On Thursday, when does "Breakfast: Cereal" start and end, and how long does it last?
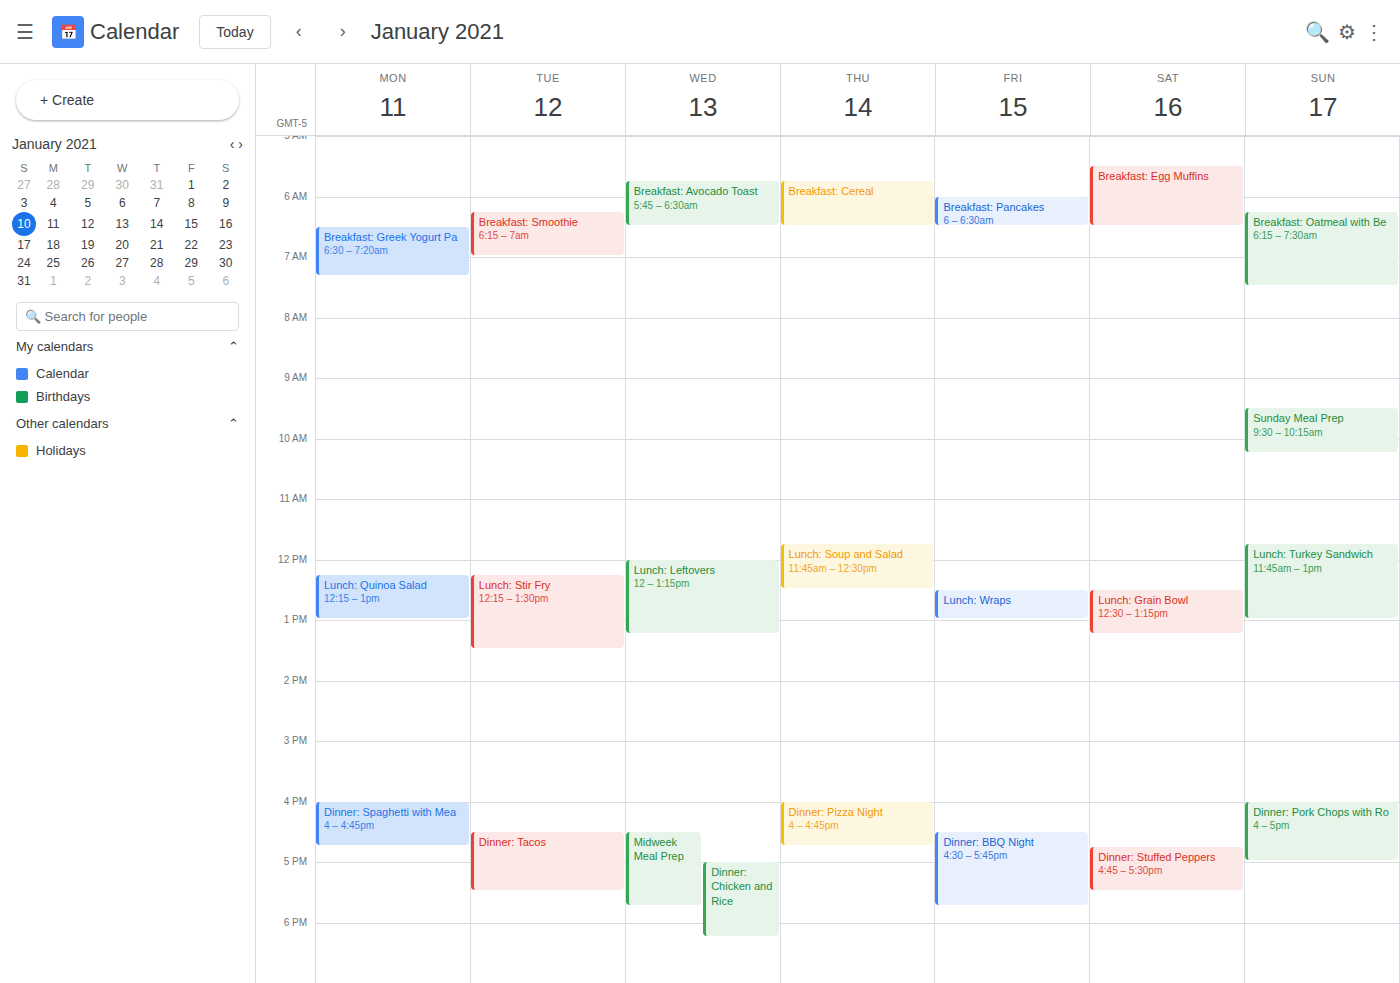
5:45 AM to 6:30 AM, 45 minutes